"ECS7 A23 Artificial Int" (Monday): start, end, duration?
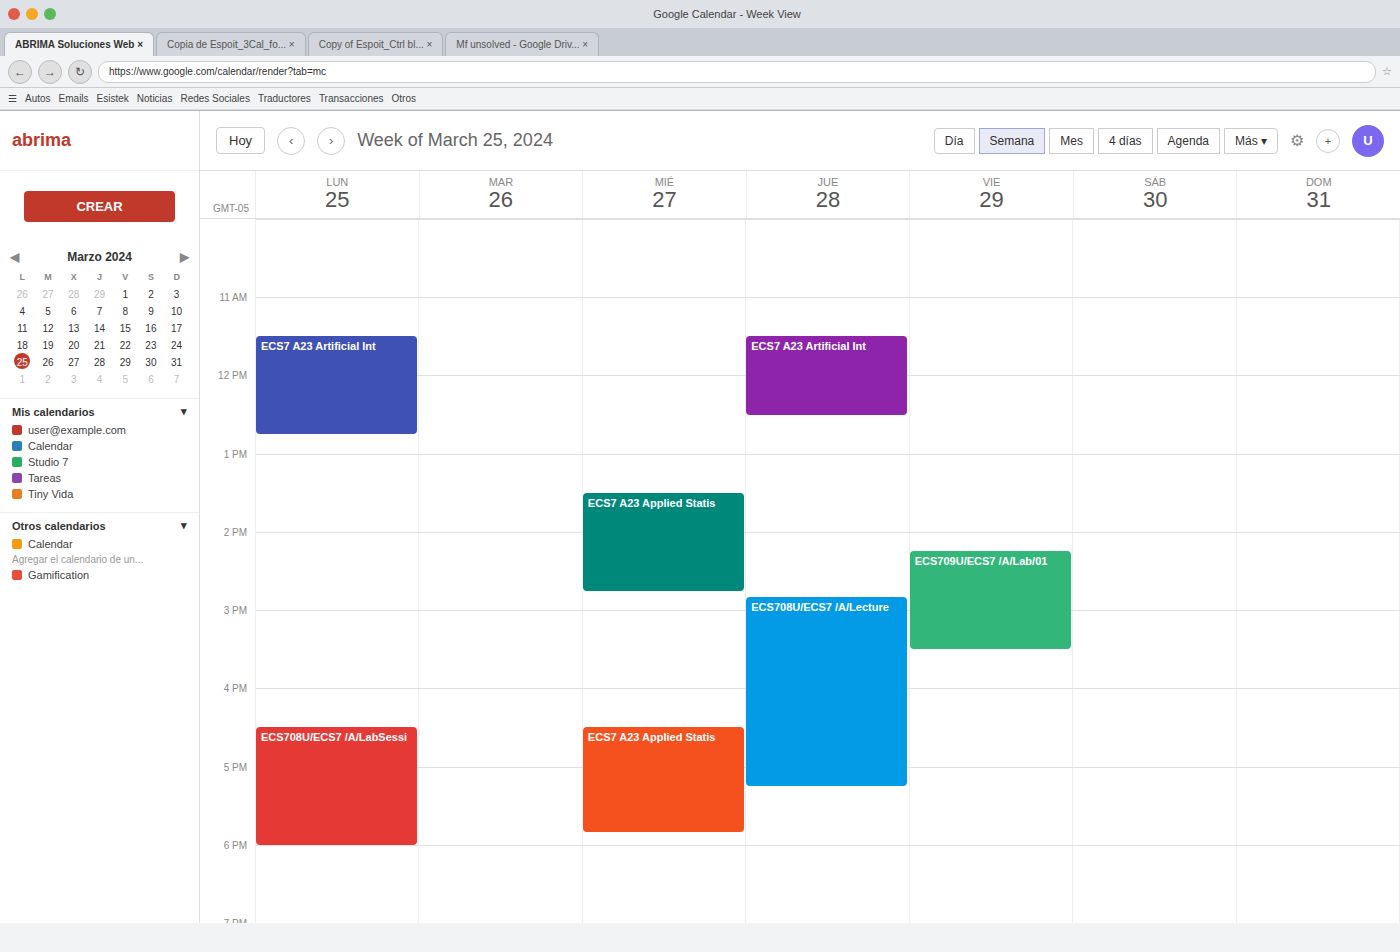
11:30 AM to 12:45 PM, 1 hour 15 minutes